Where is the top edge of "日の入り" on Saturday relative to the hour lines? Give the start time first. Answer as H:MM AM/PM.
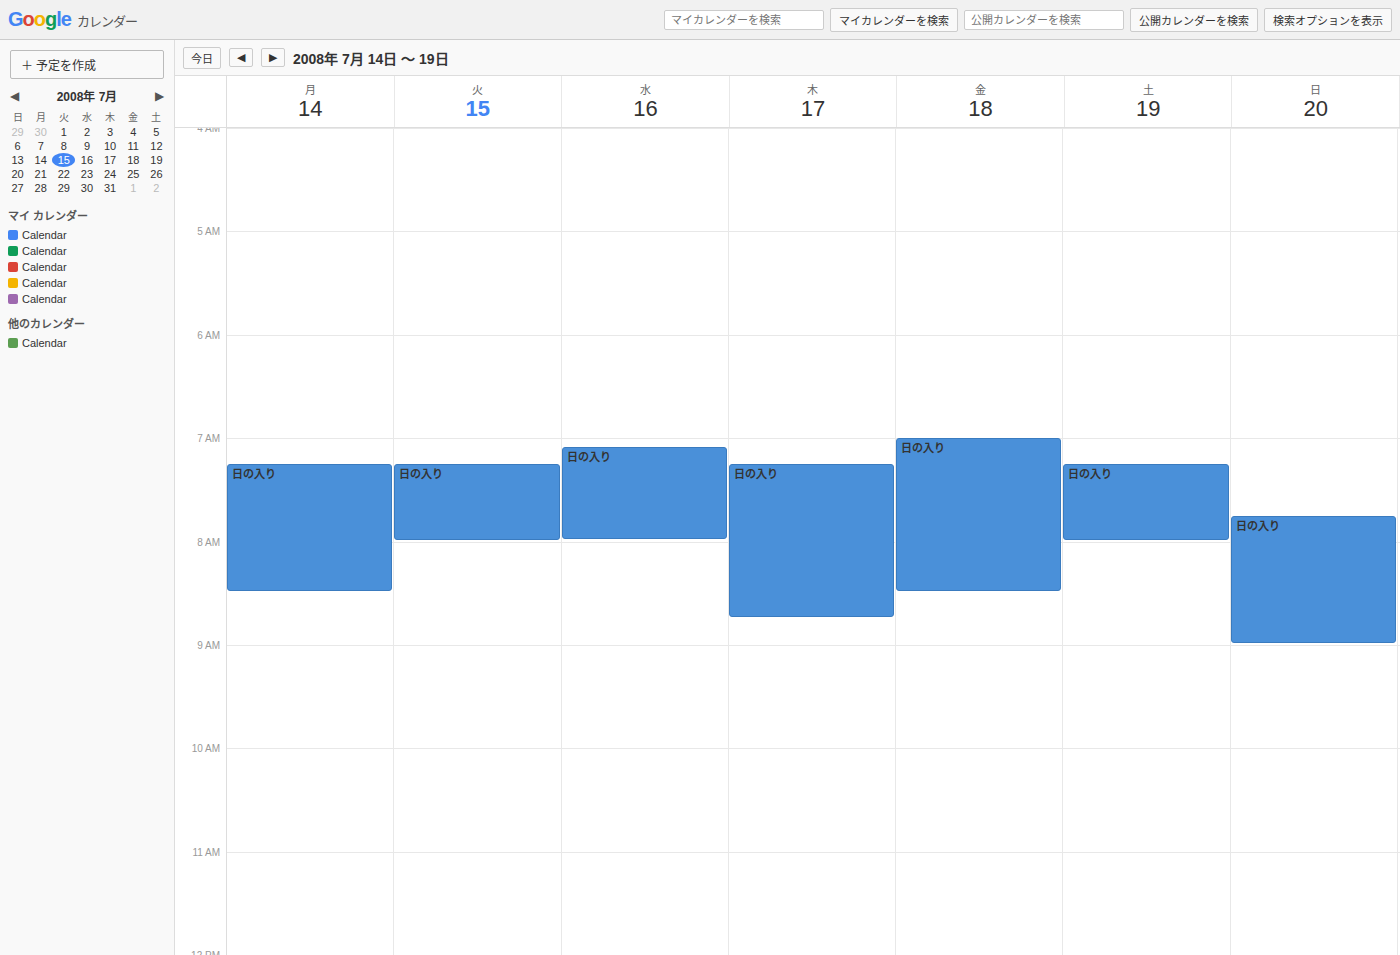
7:15 AM -- neither: a quarter of the way from the 7 AM line to the 8 AM line.